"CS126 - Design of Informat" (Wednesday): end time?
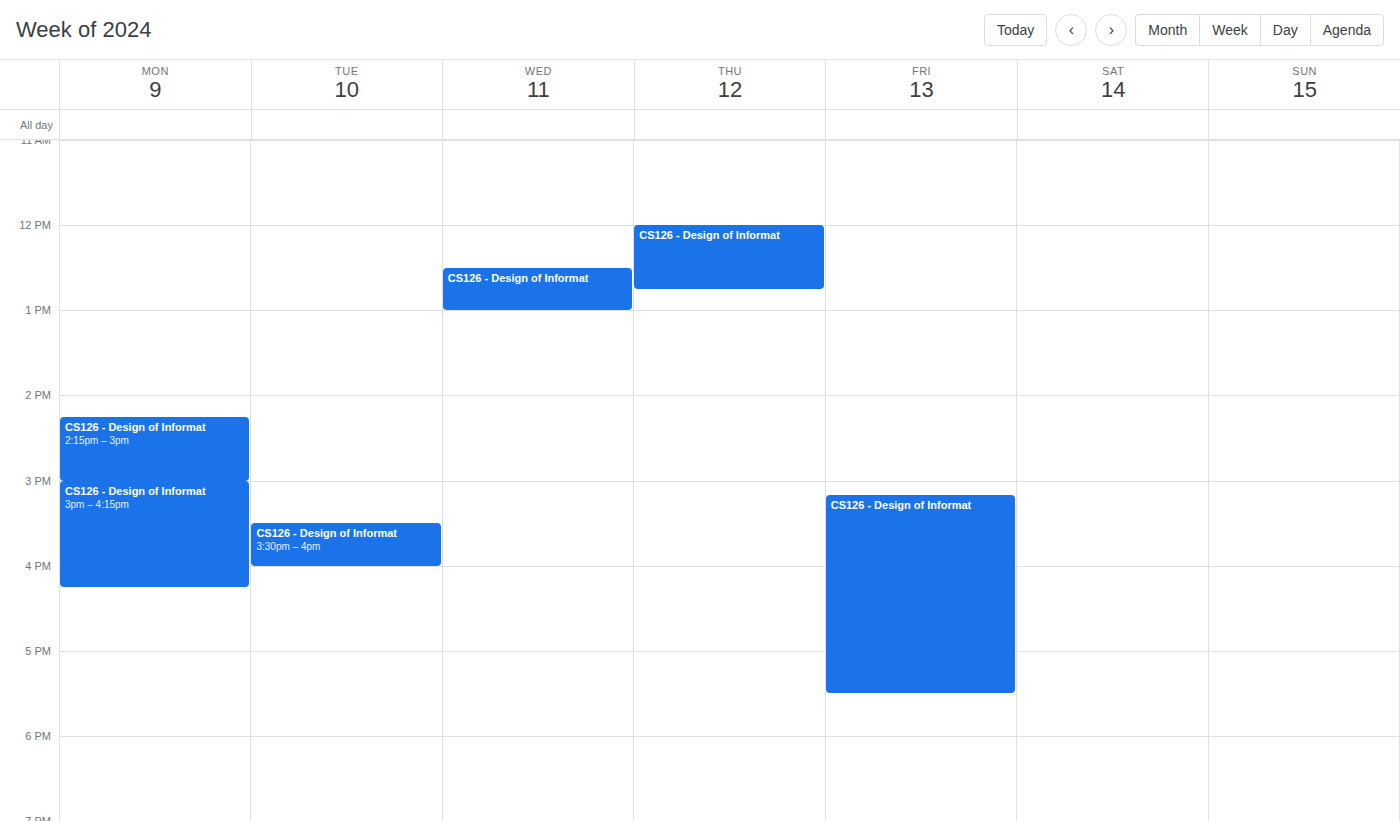
1:00 PM